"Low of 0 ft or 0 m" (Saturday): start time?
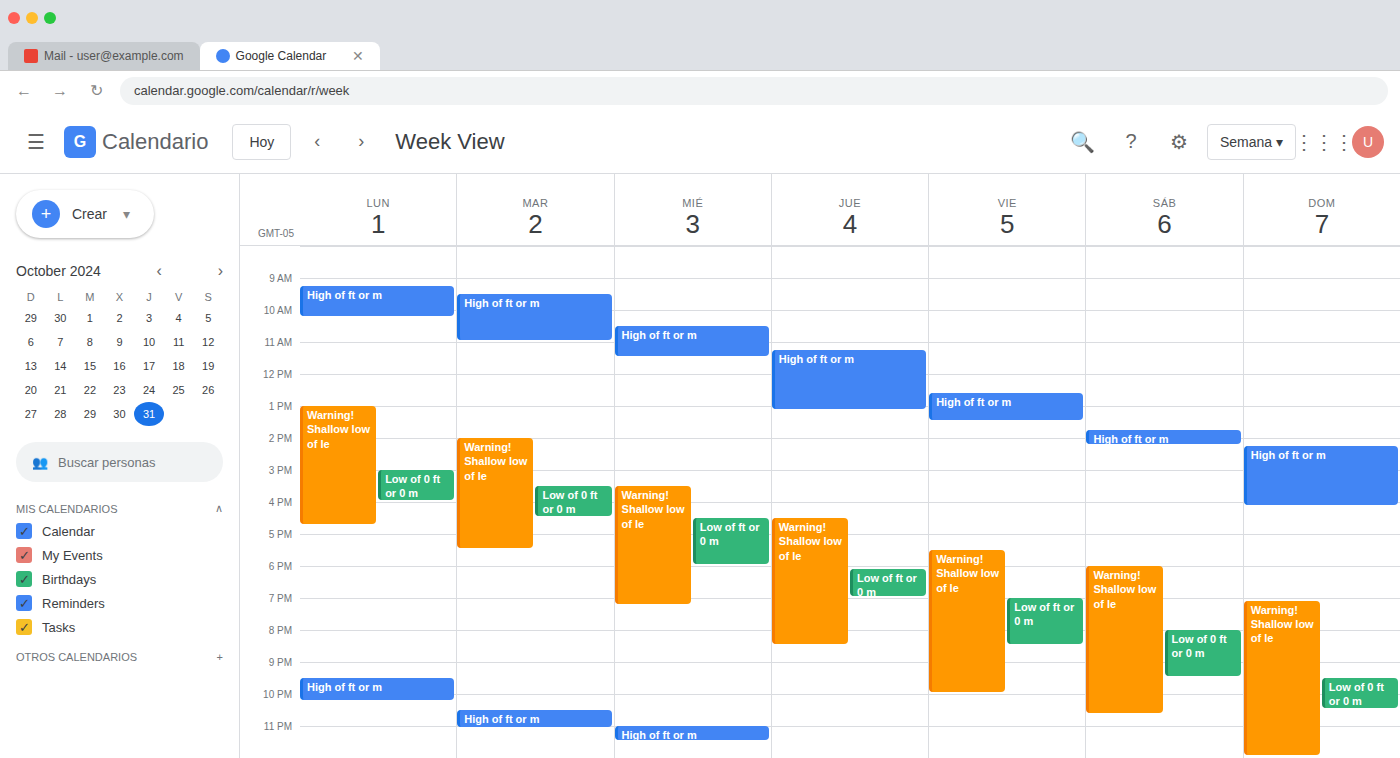
20:00